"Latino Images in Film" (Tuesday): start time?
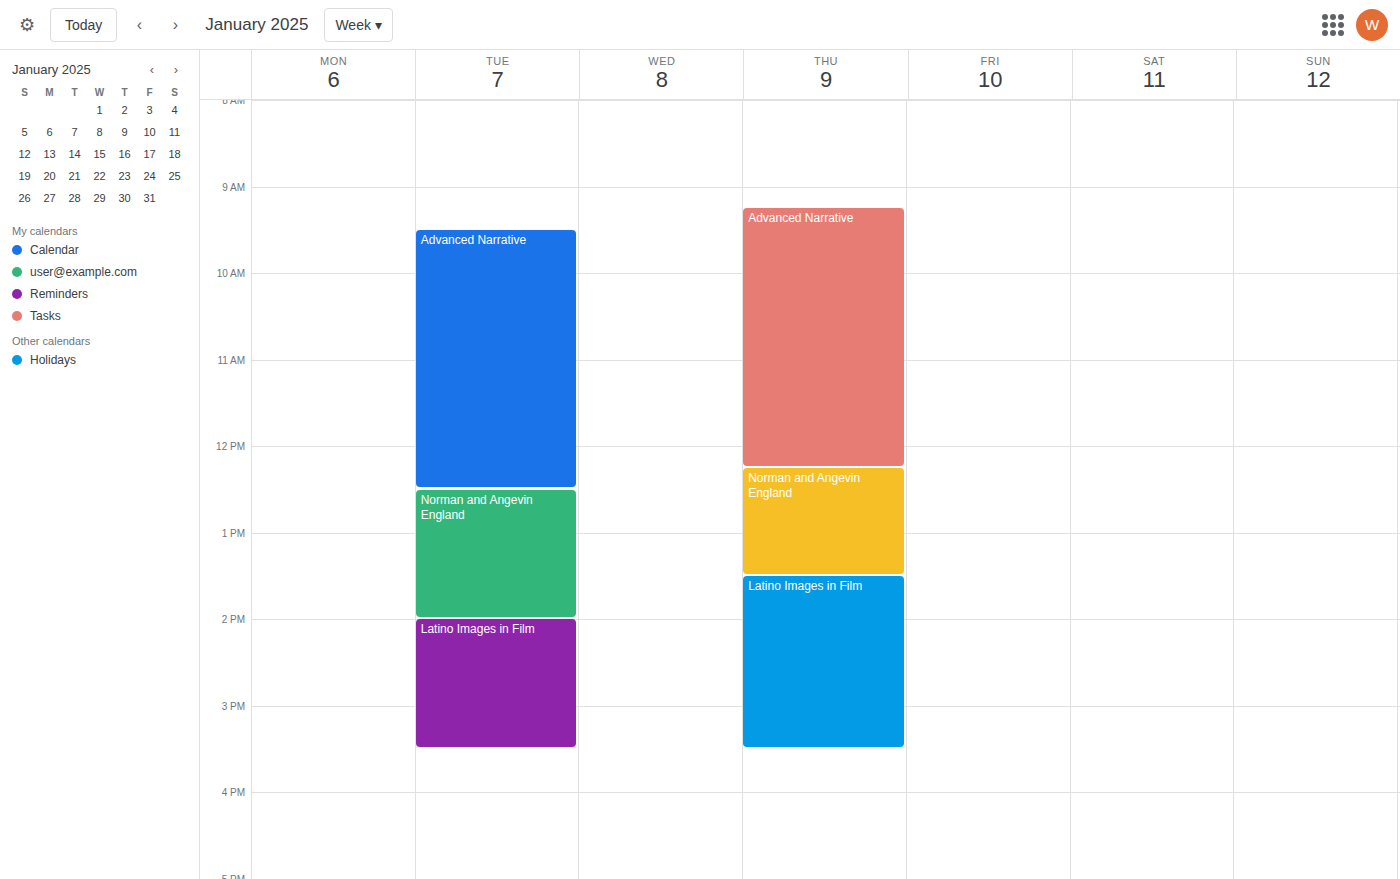
2:00 PM